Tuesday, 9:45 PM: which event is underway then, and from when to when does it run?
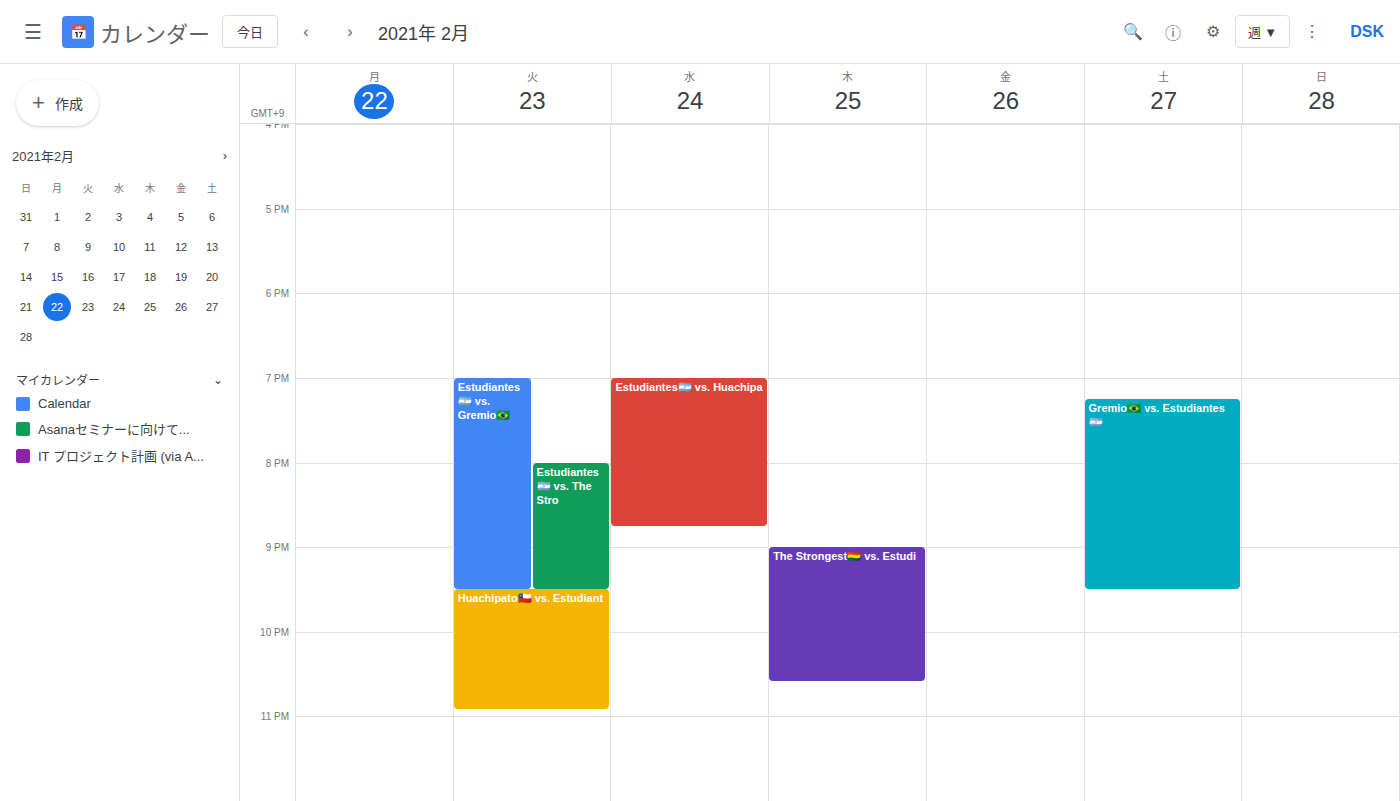
"Huachipato🇨🇱 vs. Estudiant", 9:30 PM to 10:55 PM